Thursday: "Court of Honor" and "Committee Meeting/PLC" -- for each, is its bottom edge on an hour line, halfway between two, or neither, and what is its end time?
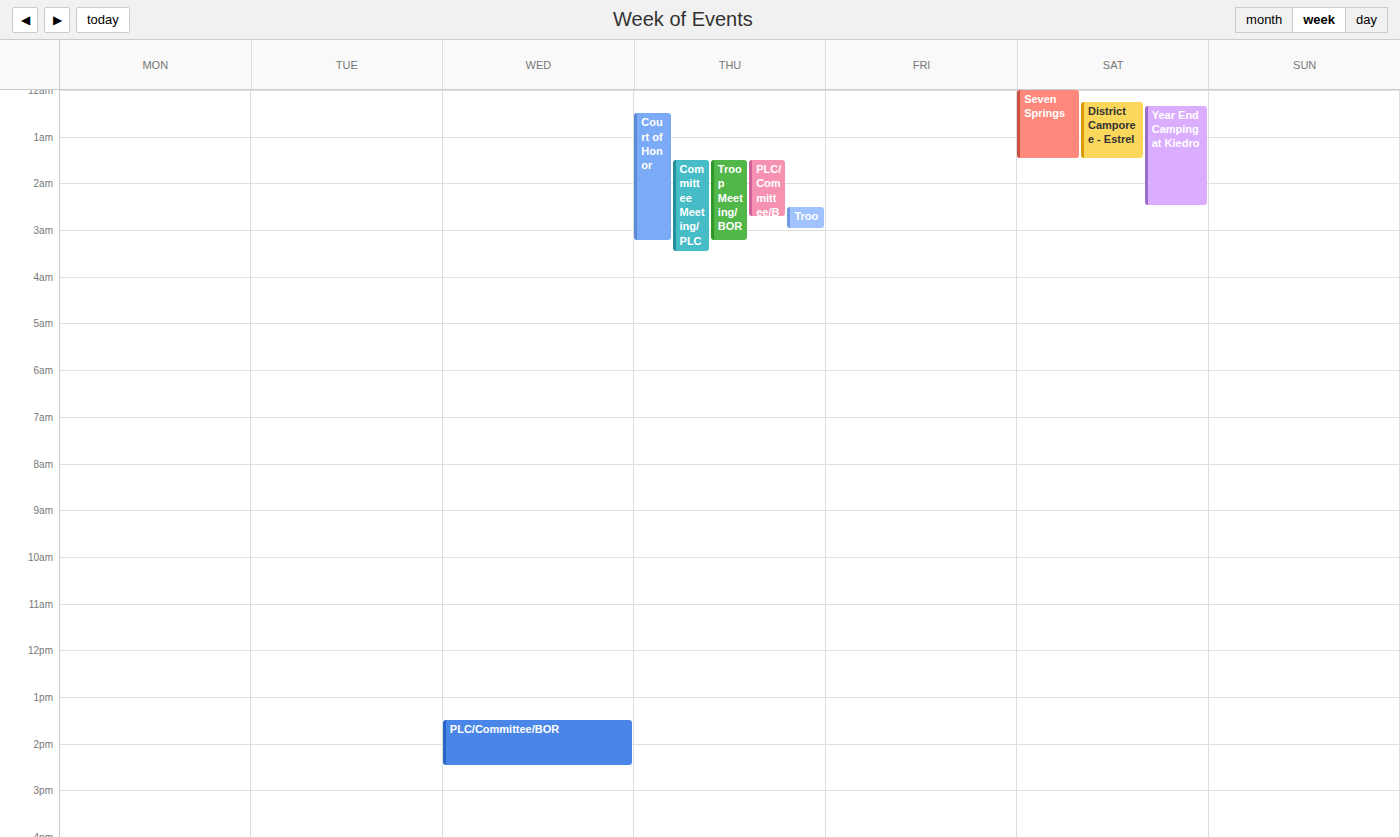
"Court of Honor": 3:15 AM, neither: a quarter of the way from the 3 AM line to the 4 AM line. "Committee Meeting/PLC": 3:30 AM, halfway between the 3 AM and 4 AM lines.